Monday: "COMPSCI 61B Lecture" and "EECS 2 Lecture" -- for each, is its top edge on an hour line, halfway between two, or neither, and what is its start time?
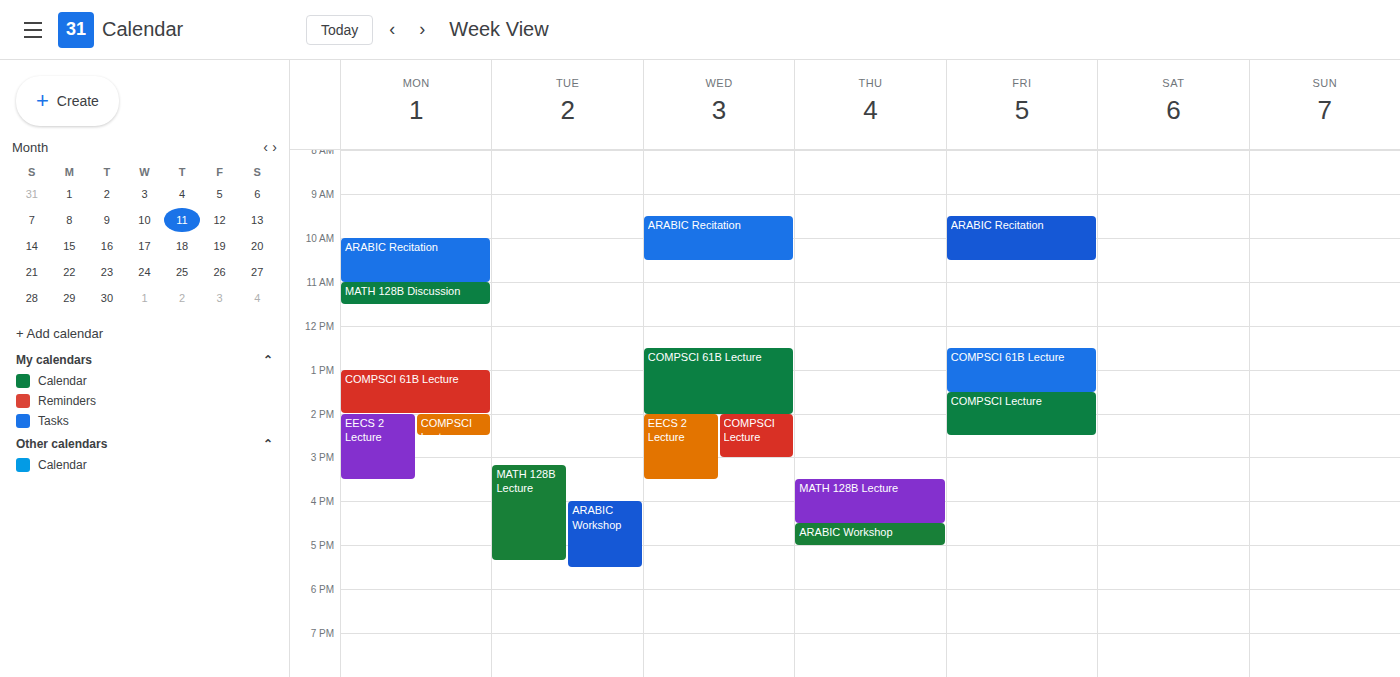
"COMPSCI 61B Lecture": 1:00 PM, exactly on the 1 PM line. "EECS 2 Lecture": 2:00 PM, exactly on the 2 PM line.